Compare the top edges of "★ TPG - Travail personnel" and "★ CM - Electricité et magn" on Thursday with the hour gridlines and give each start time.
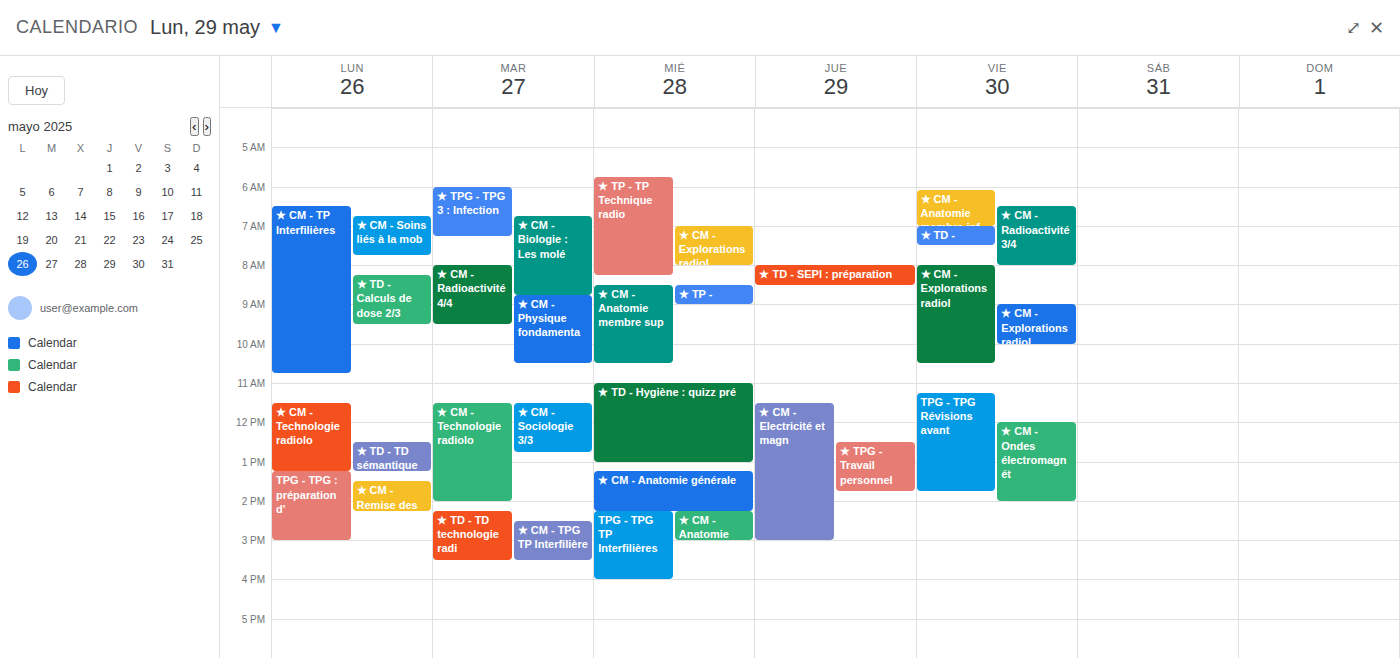
"★ TPG - Travail personnel": 12:30 PM, halfway between the 12 PM and 1 PM lines. "★ CM - Electricité et magn": 11:30 AM, halfway between the 11 AM and 12 PM lines.